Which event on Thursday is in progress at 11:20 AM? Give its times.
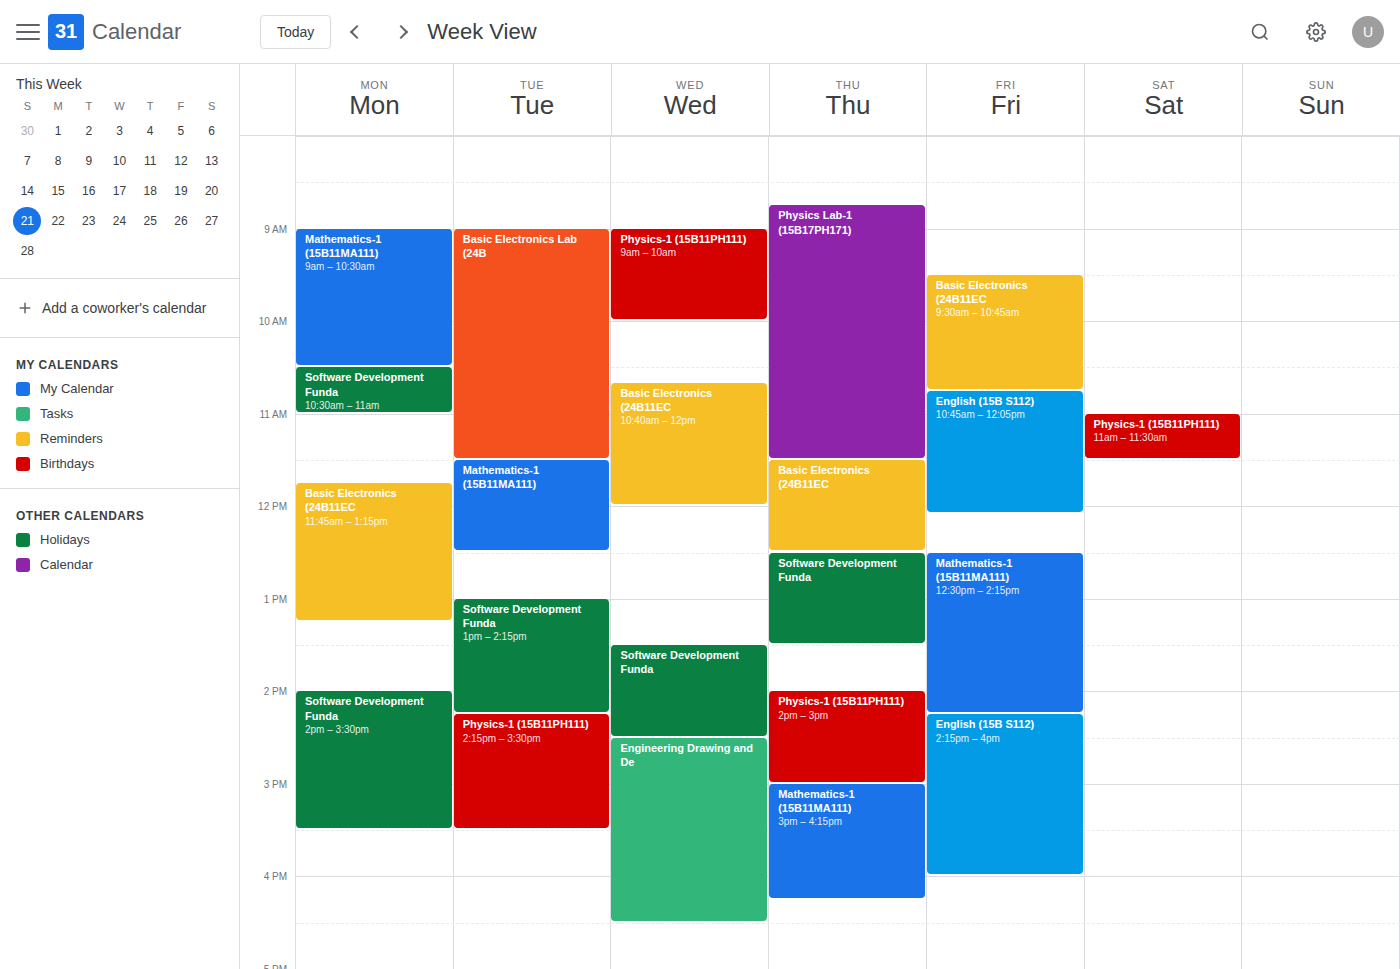
"Physics Lab-1 (15B17PH171)", 8:45 AM to 11:30 AM